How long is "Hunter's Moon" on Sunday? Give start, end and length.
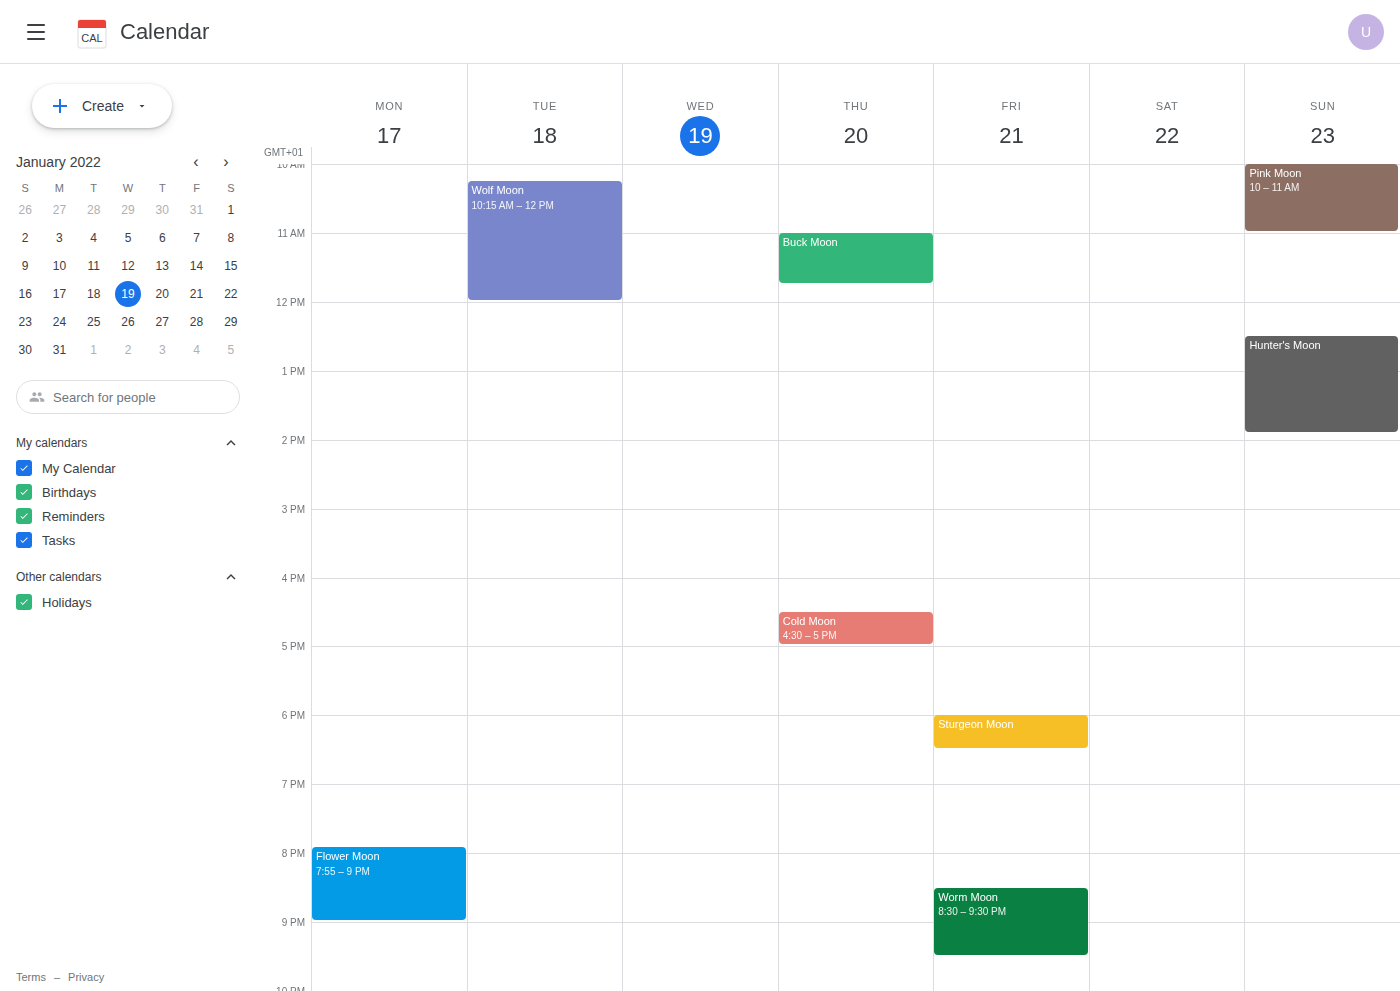
12:30 PM to 1:55 PM, 1 hour 25 minutes